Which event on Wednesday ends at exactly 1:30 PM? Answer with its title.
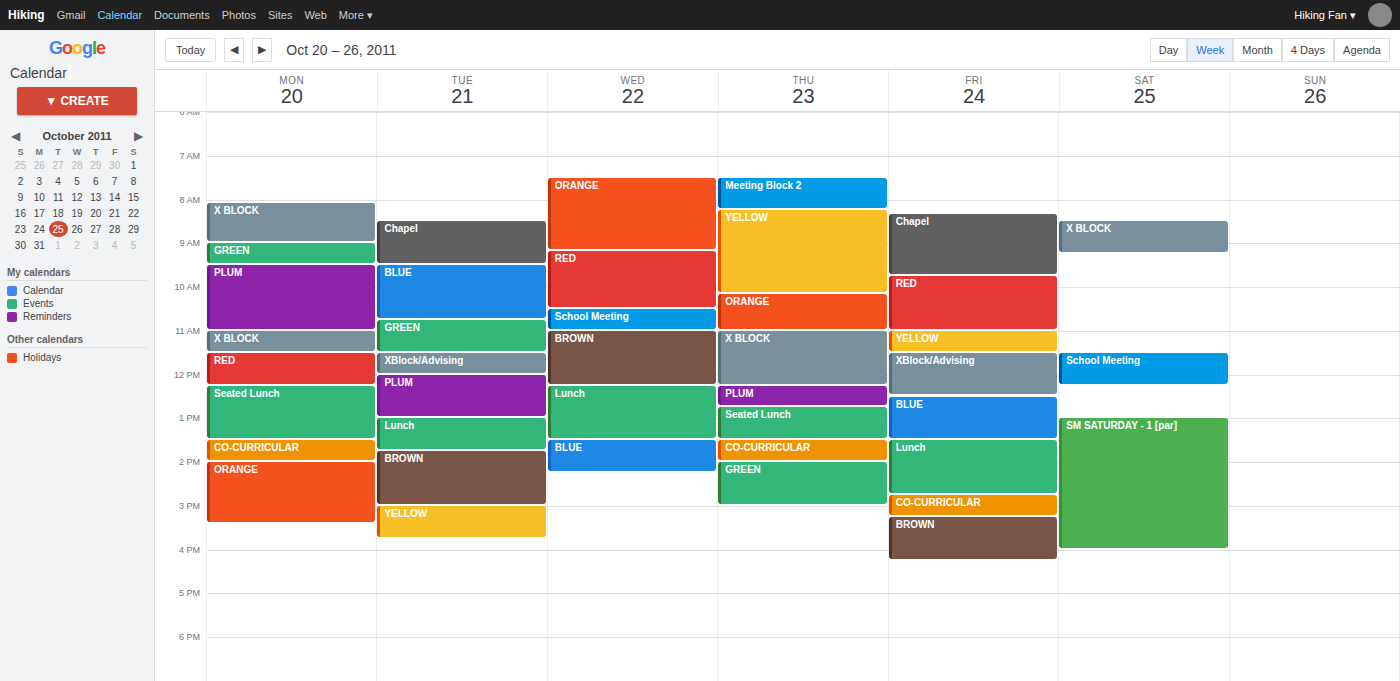
"Lunch"